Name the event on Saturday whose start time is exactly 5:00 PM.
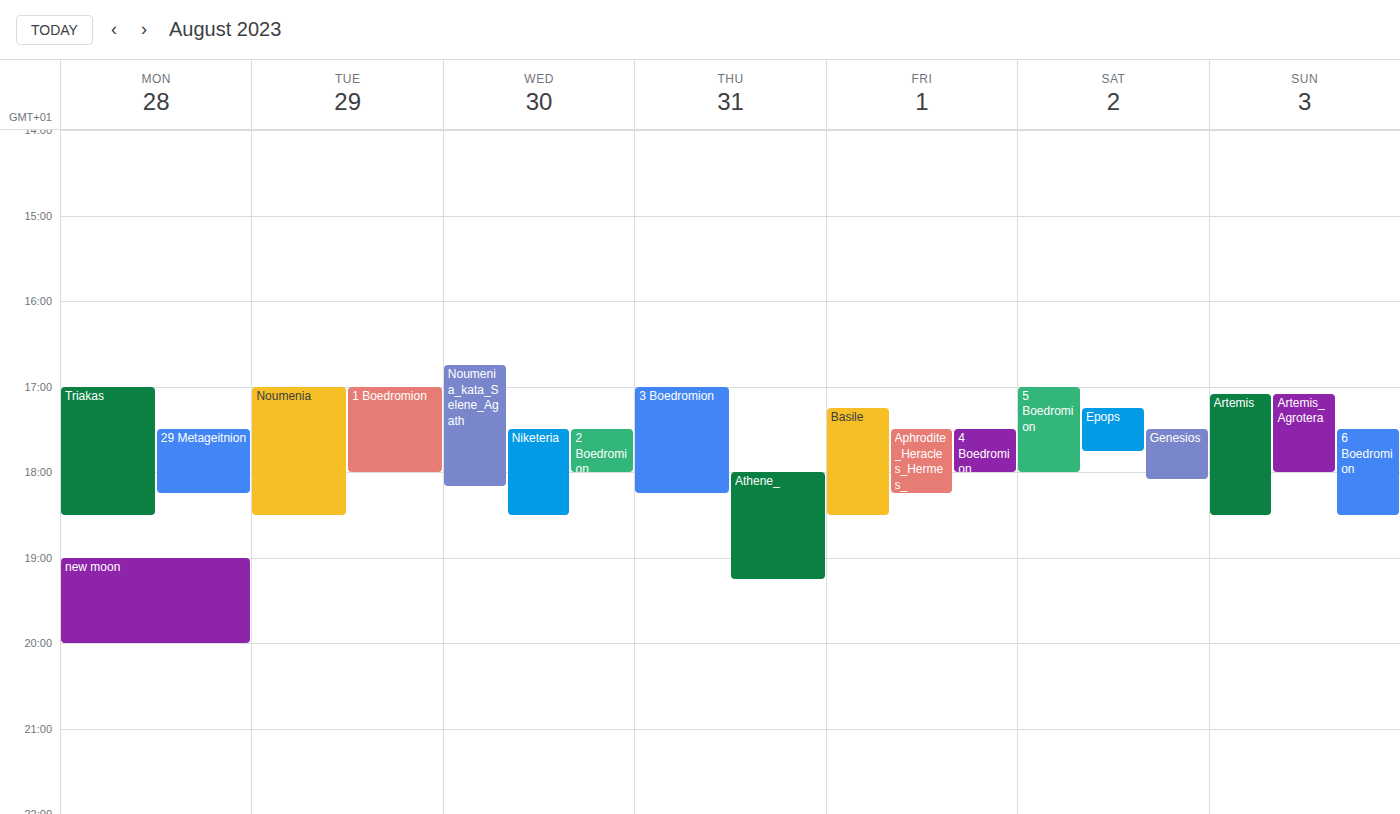
"5 Boedromion"